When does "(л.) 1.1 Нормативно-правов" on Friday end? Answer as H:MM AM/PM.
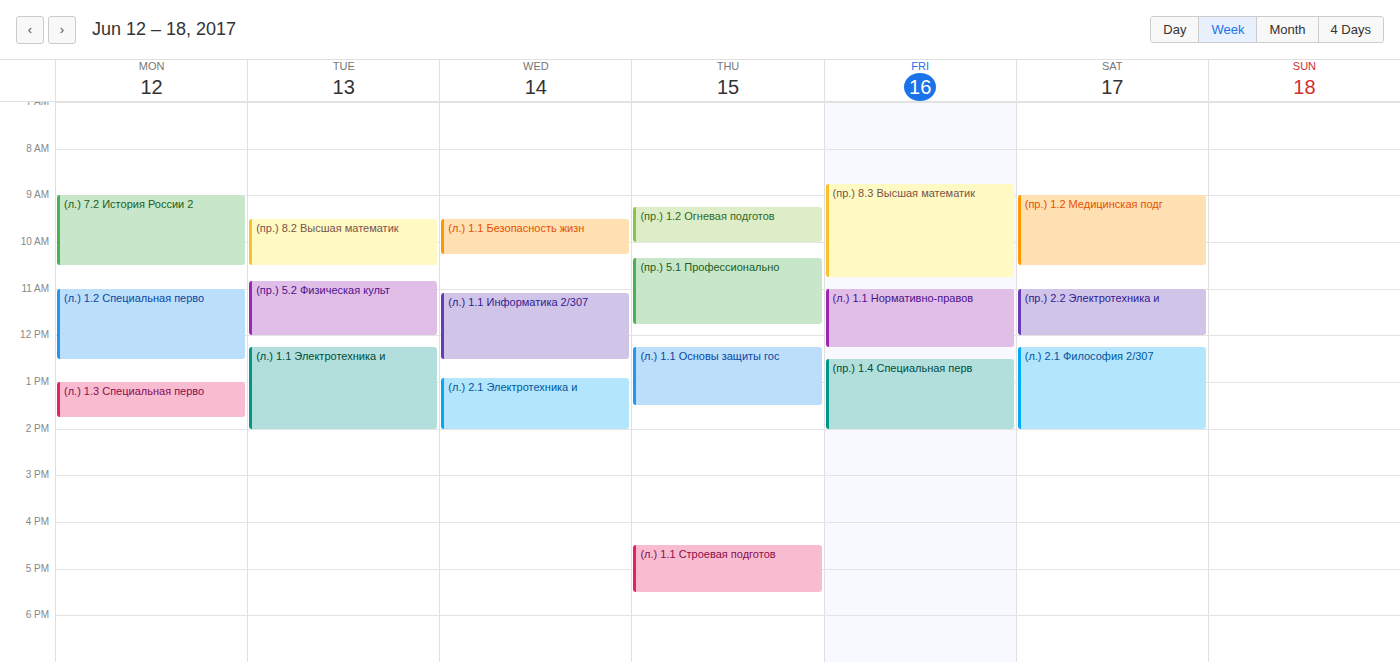
12:15 PM